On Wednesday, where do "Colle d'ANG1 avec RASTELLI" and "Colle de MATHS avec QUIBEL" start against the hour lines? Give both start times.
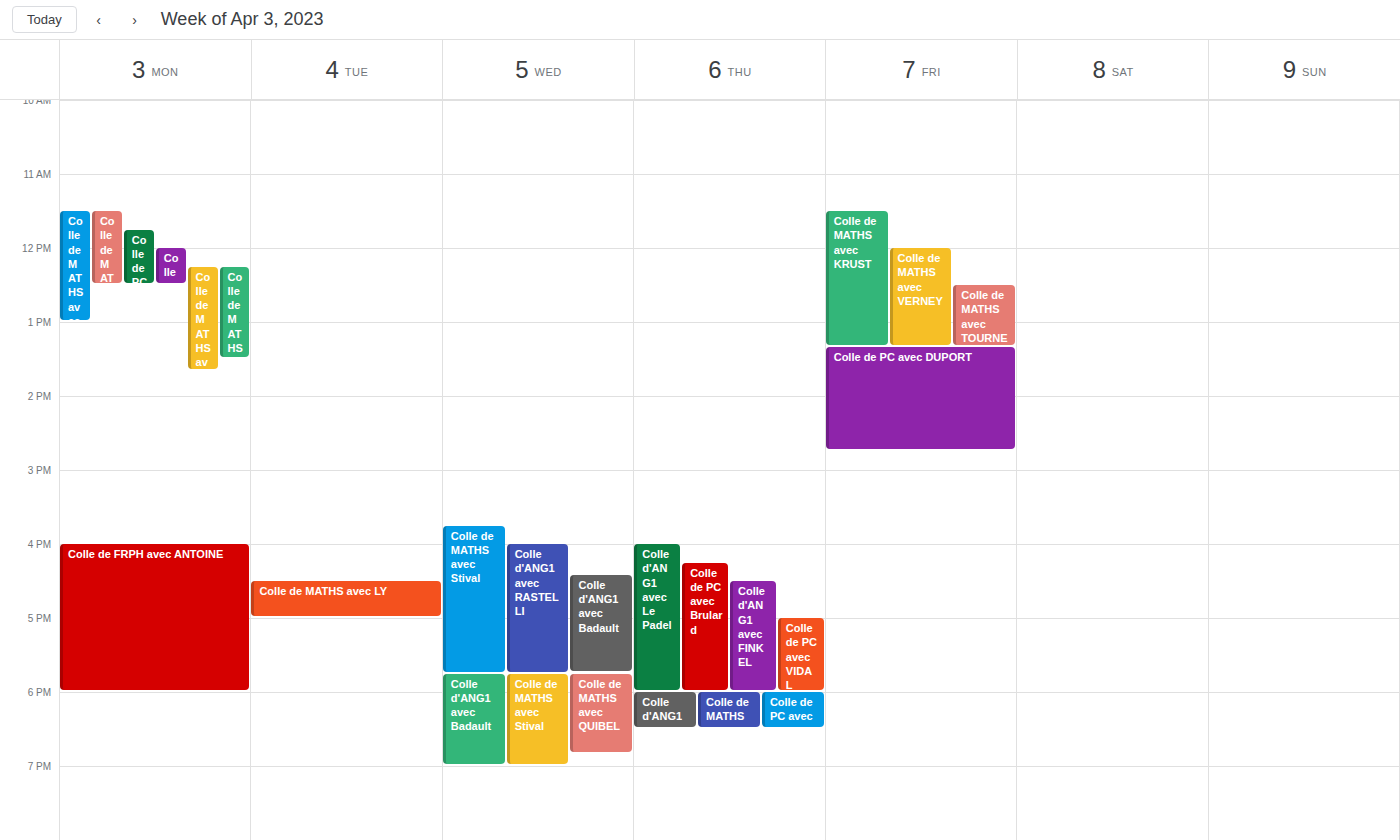
"Colle d'ANG1 avec RASTELLI": 4:00 PM, exactly on the 4 PM line. "Colle de MATHS avec QUIBEL": 5:45 PM, neither: three quarters of the way from the 5 PM line to the 6 PM line.